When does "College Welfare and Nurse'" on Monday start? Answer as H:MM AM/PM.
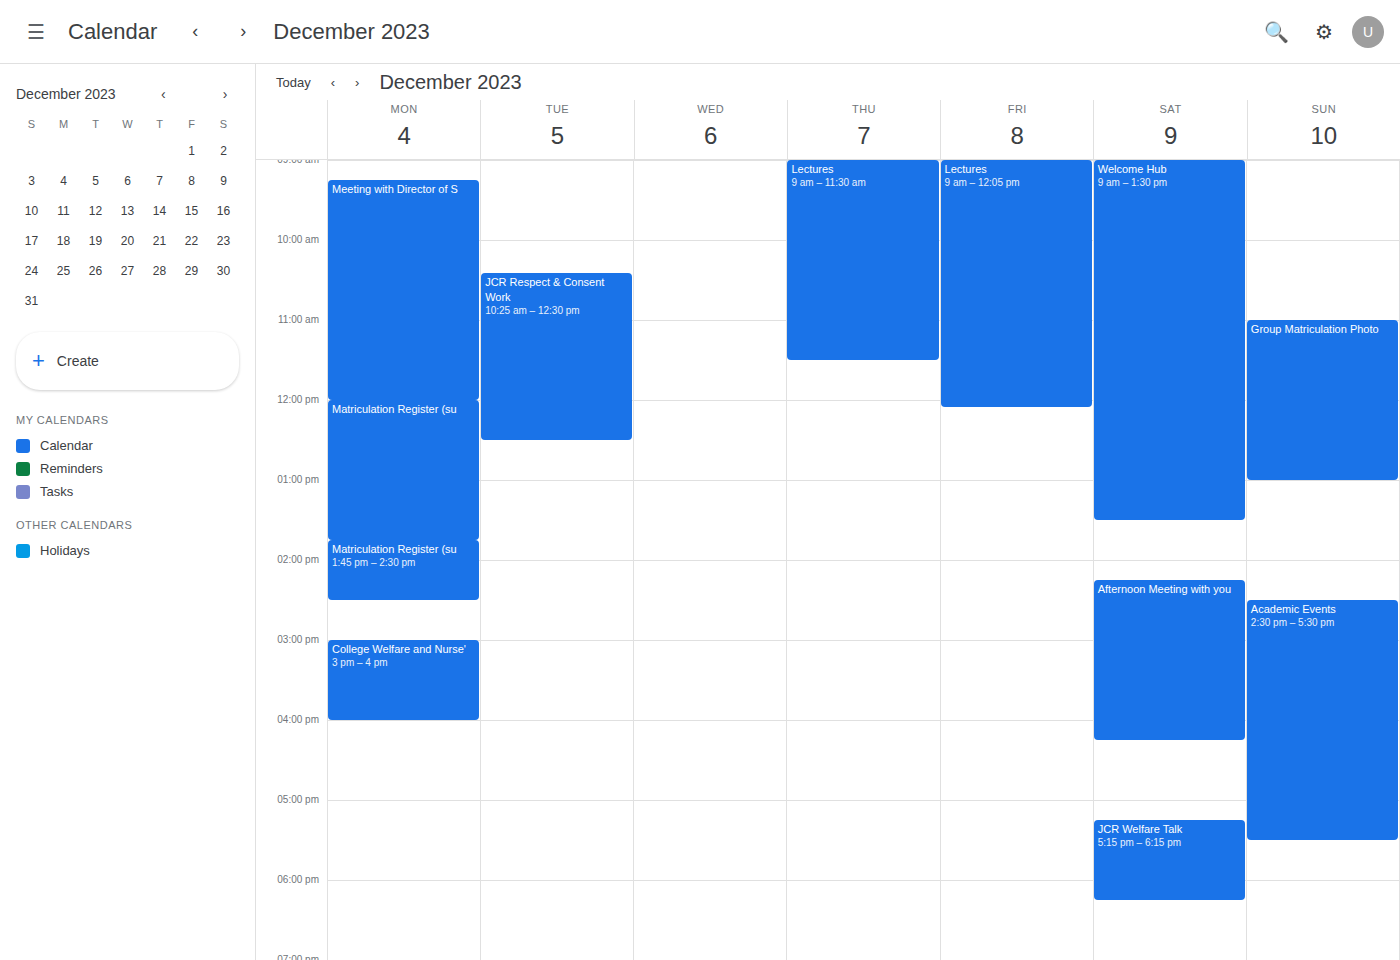
3:00 PM